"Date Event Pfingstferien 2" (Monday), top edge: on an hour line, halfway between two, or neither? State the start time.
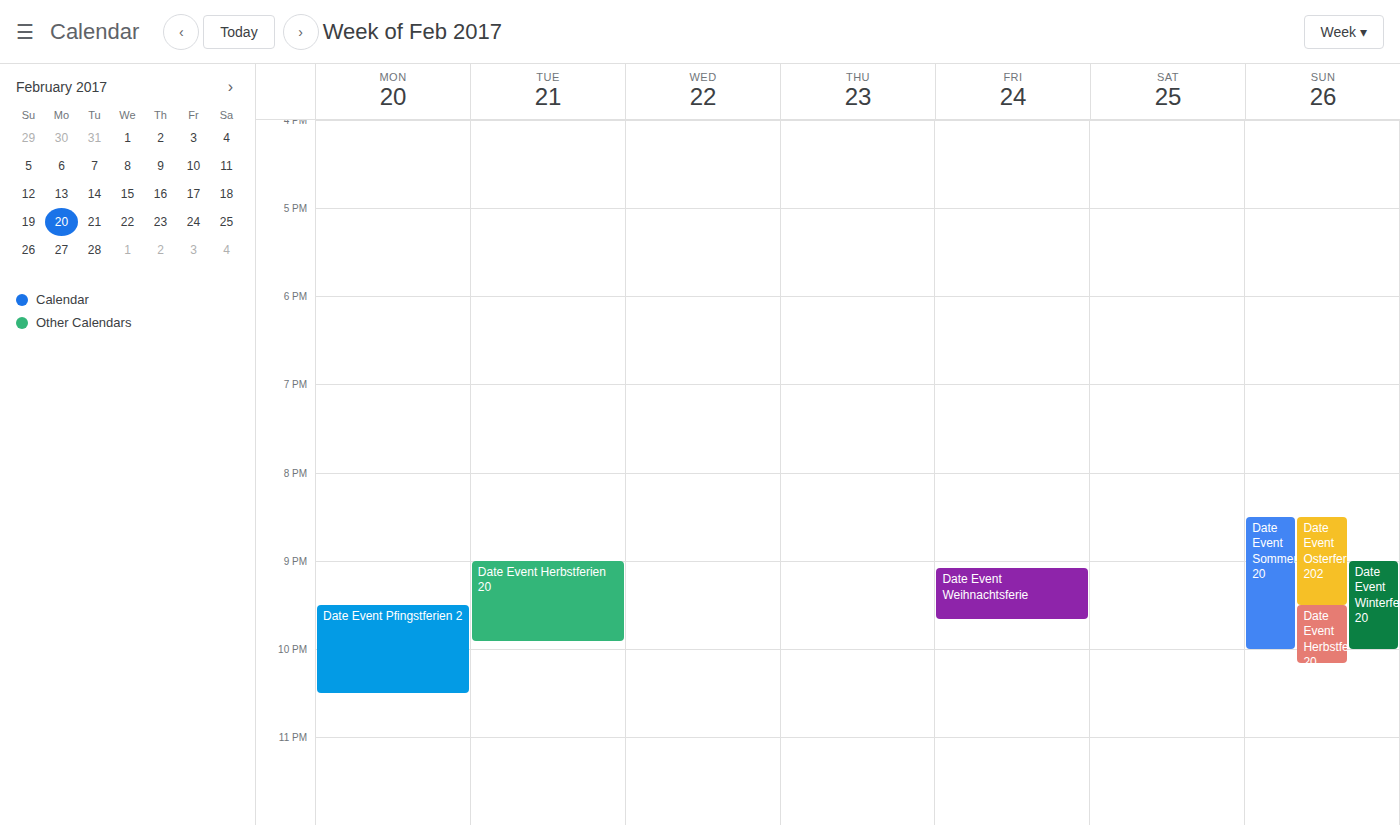
9:30 PM -- halfway between the 9 PM and 10 PM lines.